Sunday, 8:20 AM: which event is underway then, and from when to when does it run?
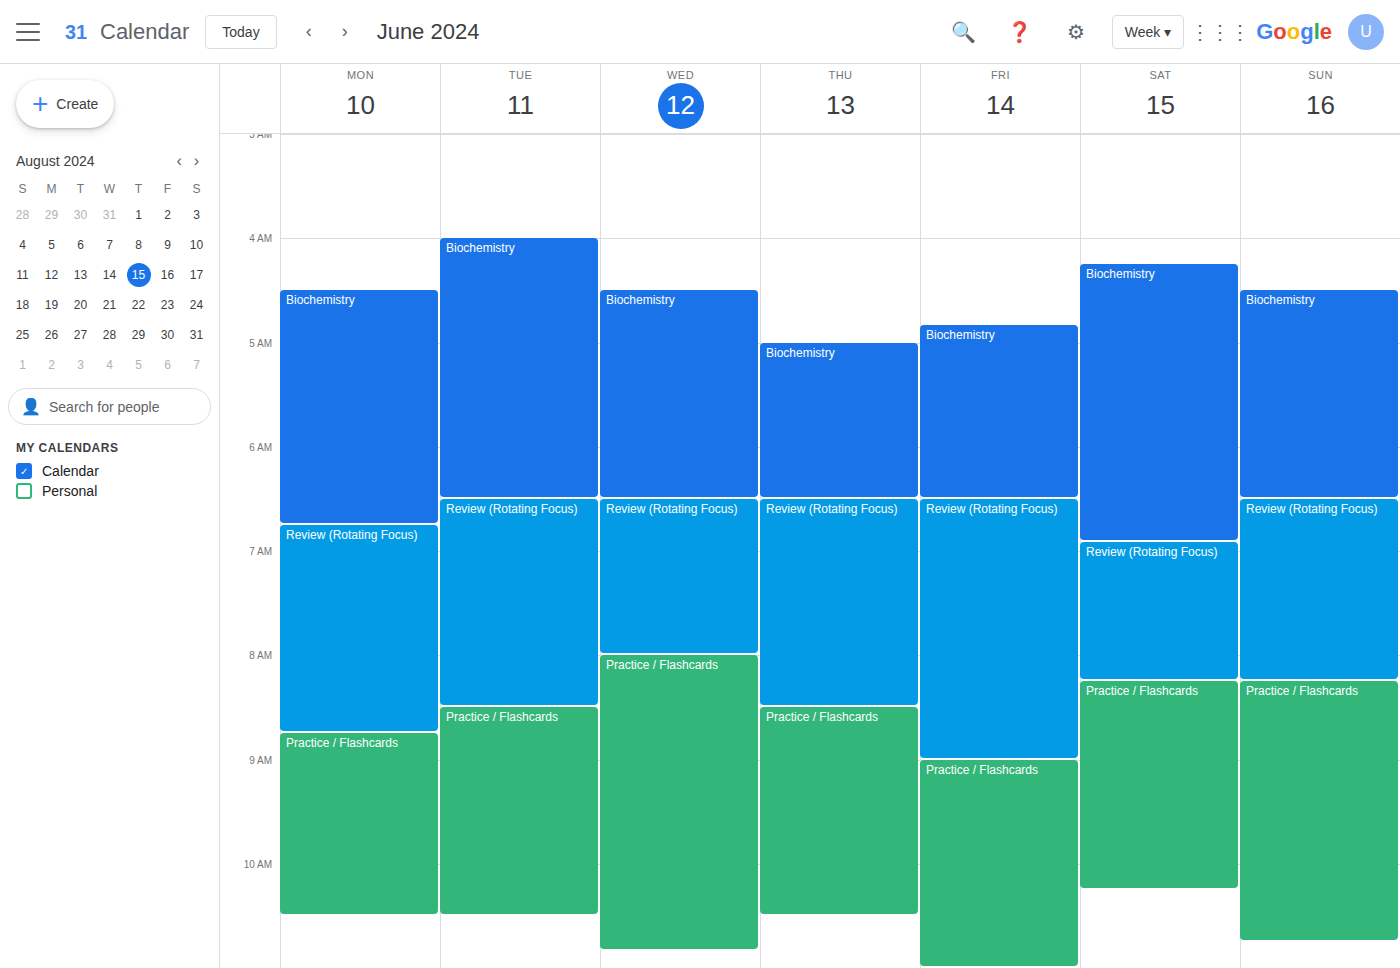
"Practice / Flashcards", 8:15 AM to 10:45 AM